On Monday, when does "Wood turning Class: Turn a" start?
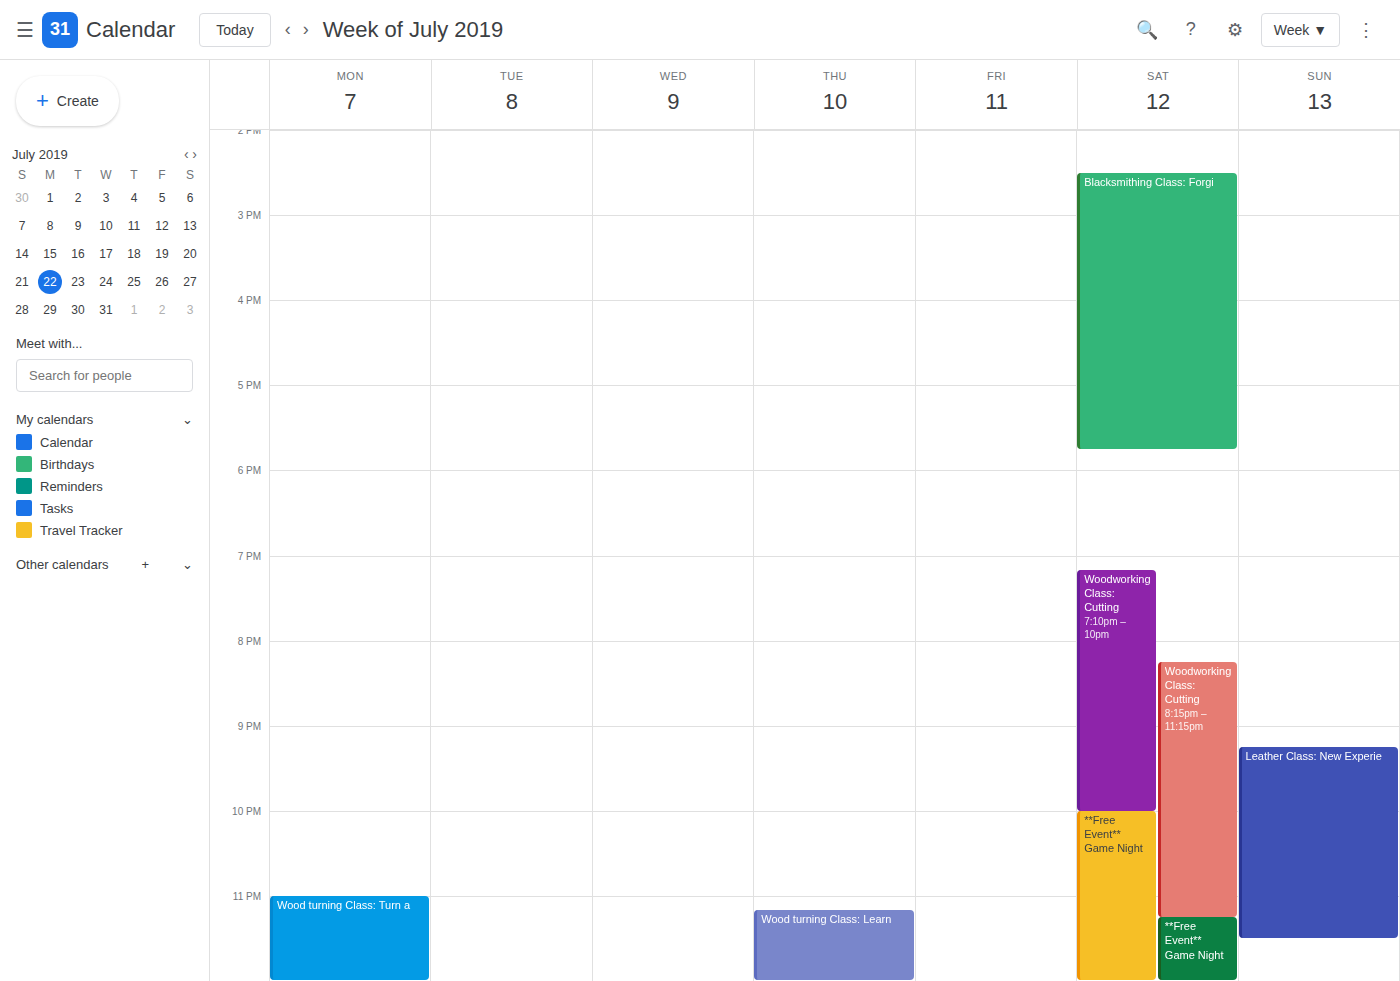
11:00 PM